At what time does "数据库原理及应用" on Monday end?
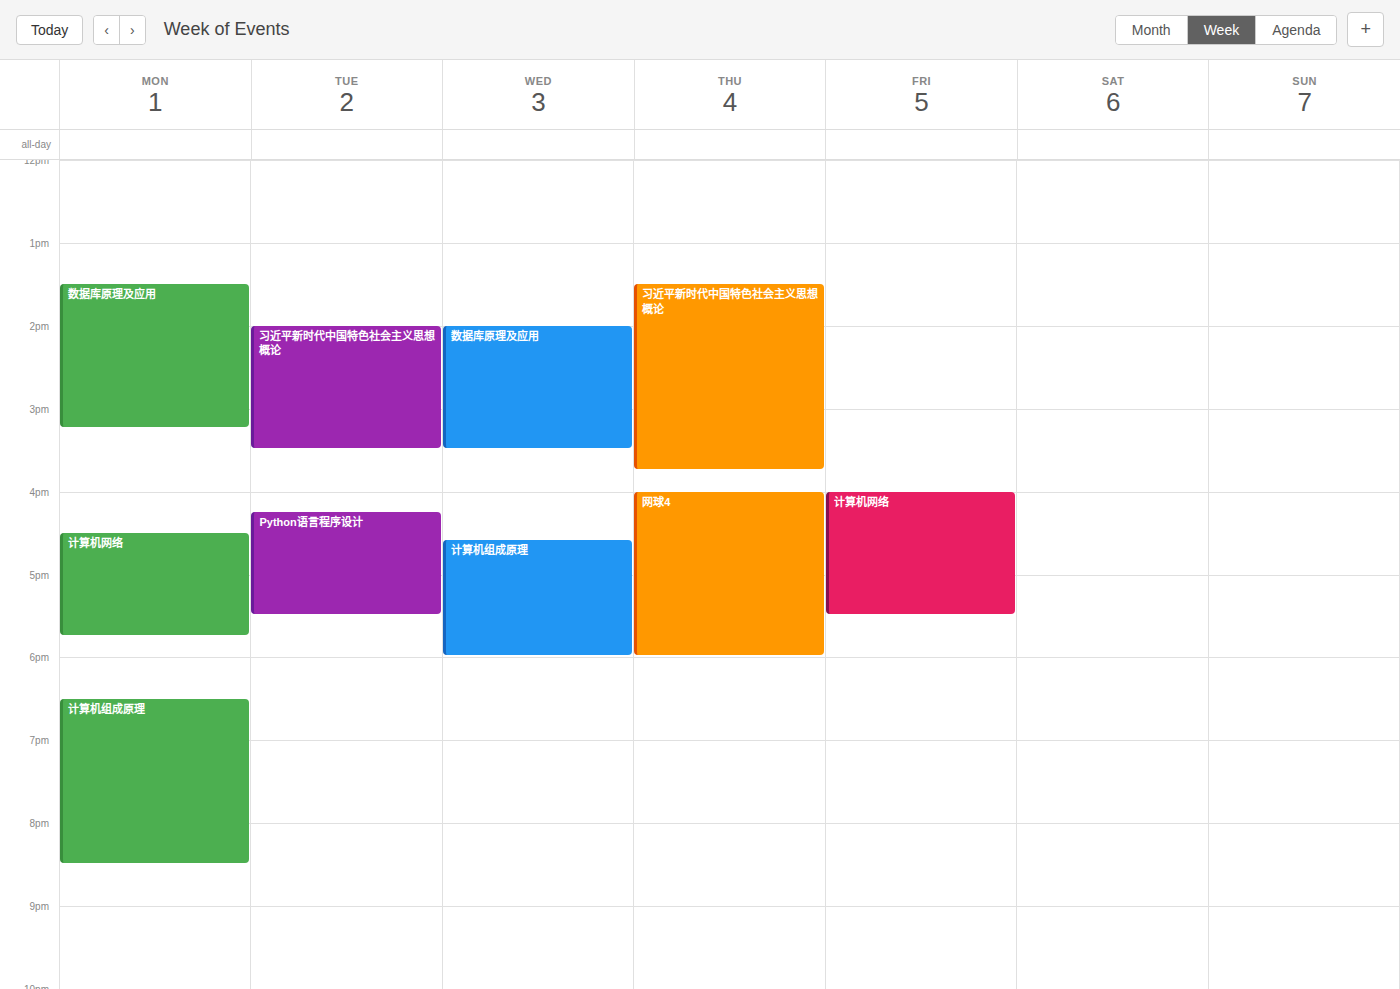
3:15 PM